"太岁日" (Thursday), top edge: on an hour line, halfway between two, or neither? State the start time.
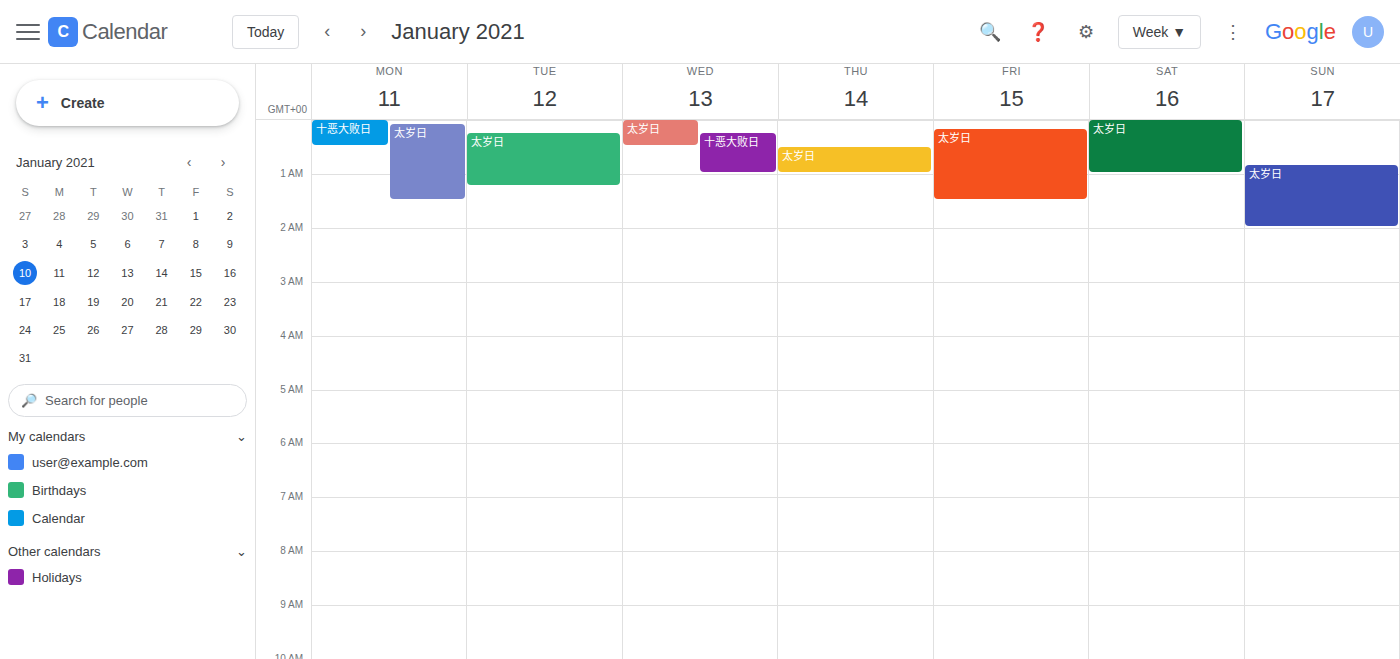
12:30 AM -- halfway between the 12 AM and 1 AM lines.